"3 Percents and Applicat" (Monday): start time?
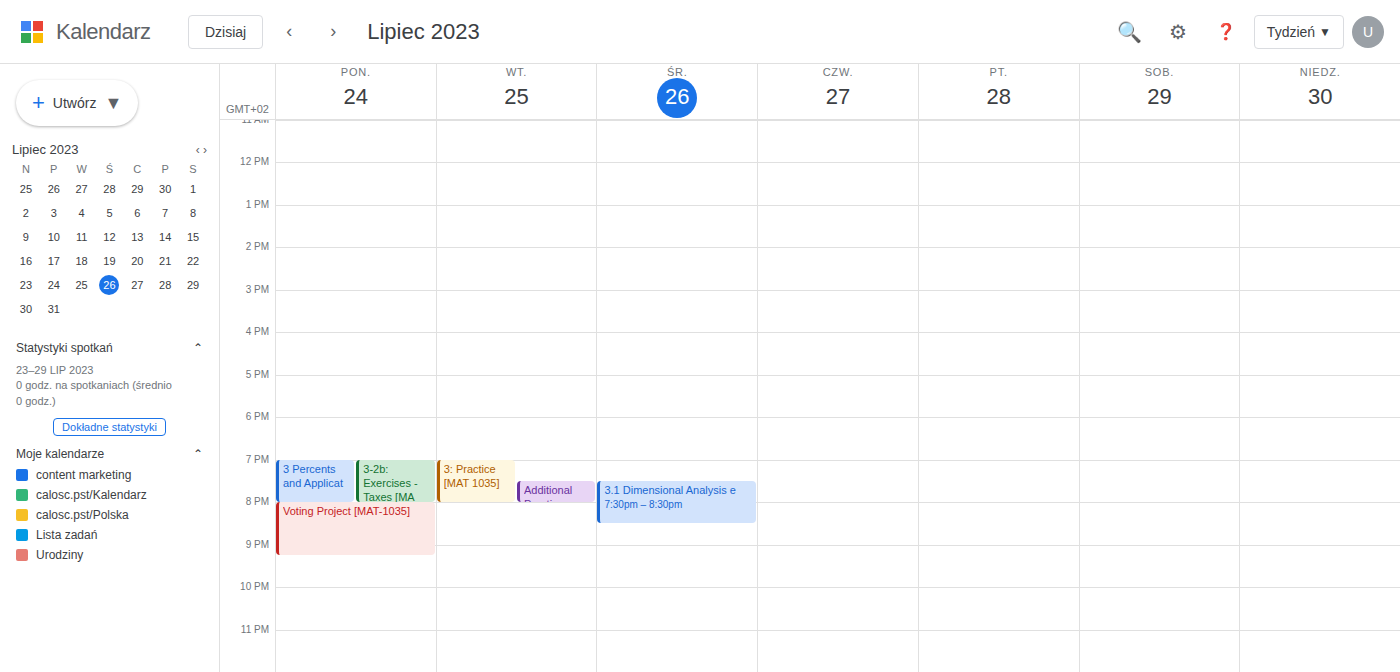
7:00 PM